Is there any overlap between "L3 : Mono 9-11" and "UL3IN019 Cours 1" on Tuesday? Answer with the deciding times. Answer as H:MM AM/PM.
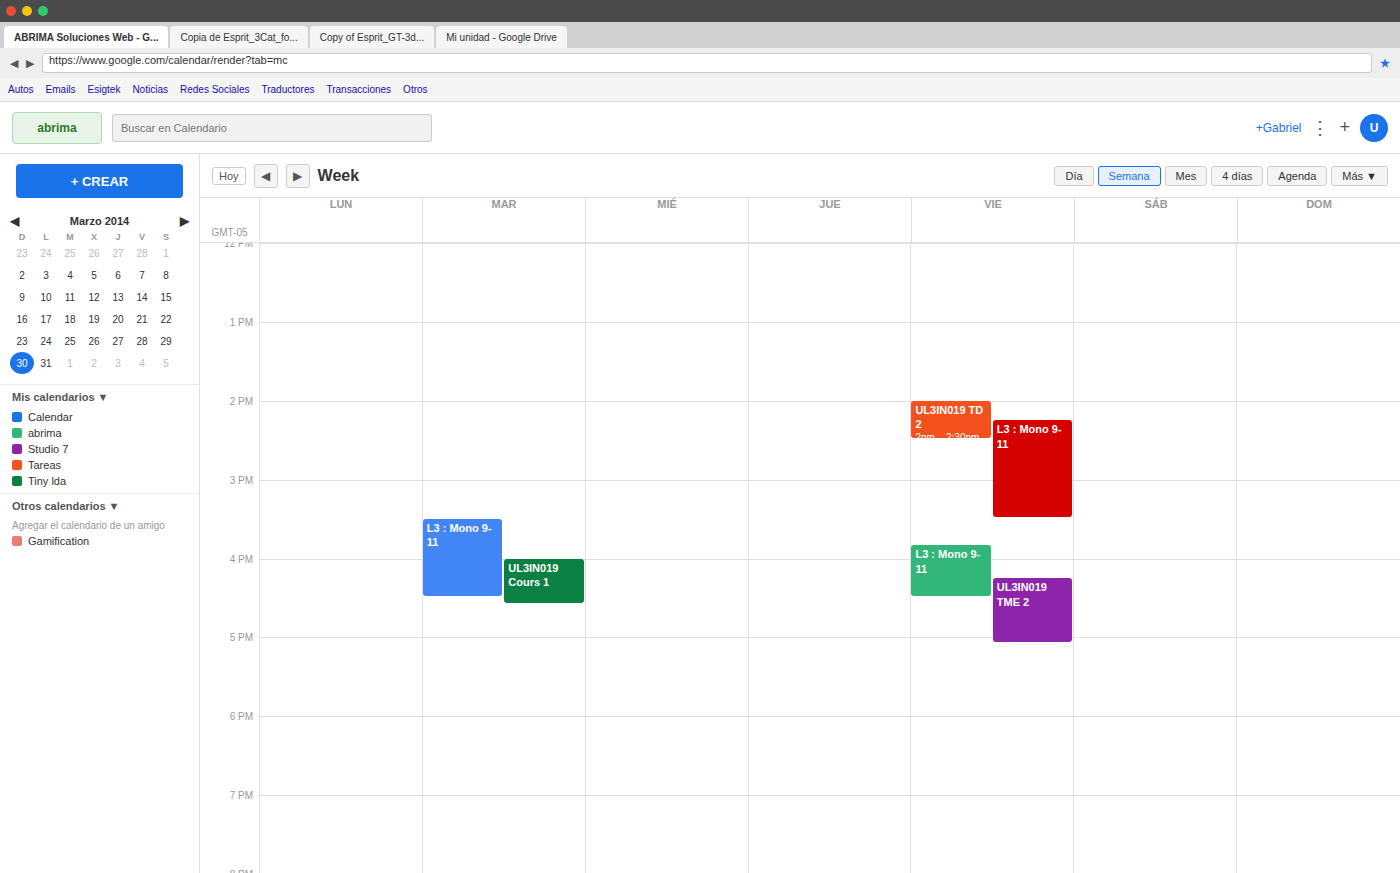
"UL3IN019 Cours 1" starts at 4:00 PM, before "L3 : Mono 9-11" ends at 4:30 PM -- they overlap.